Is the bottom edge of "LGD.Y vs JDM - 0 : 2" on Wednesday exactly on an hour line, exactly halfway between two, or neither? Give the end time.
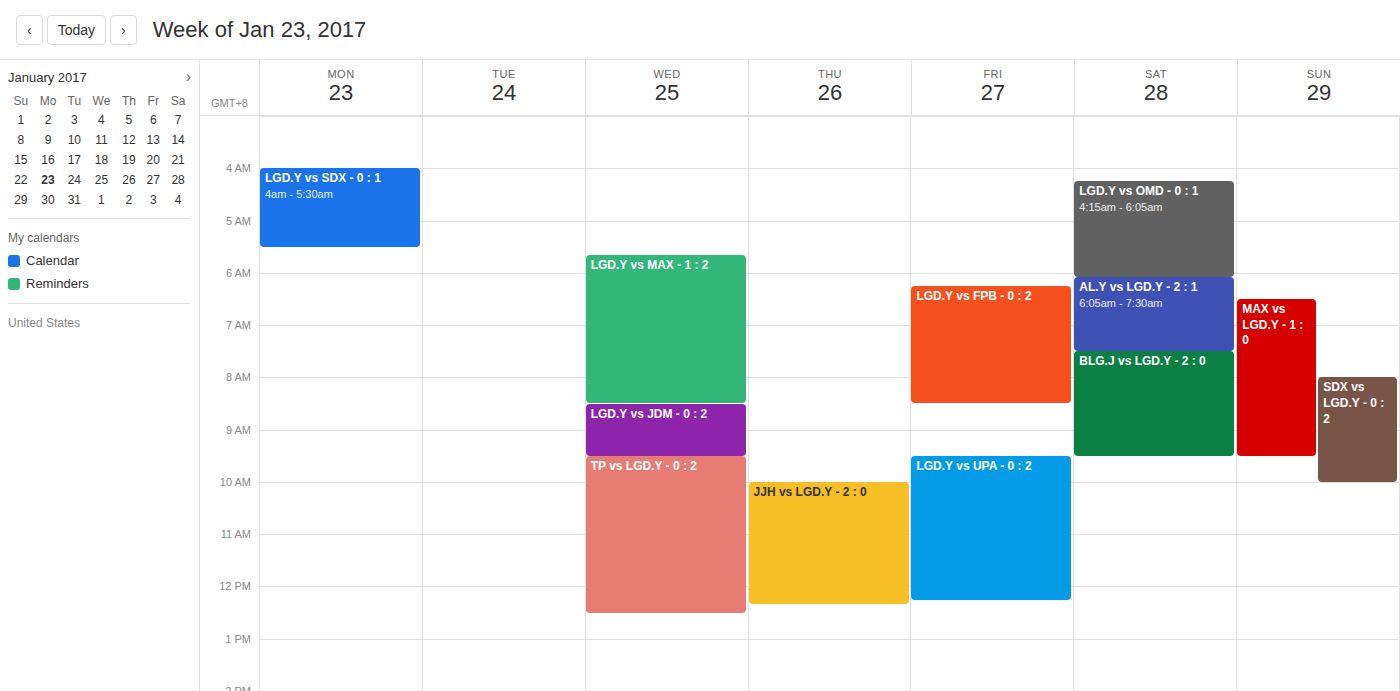
9:30 AM -- halfway between the 9 AM and 10 AM lines.